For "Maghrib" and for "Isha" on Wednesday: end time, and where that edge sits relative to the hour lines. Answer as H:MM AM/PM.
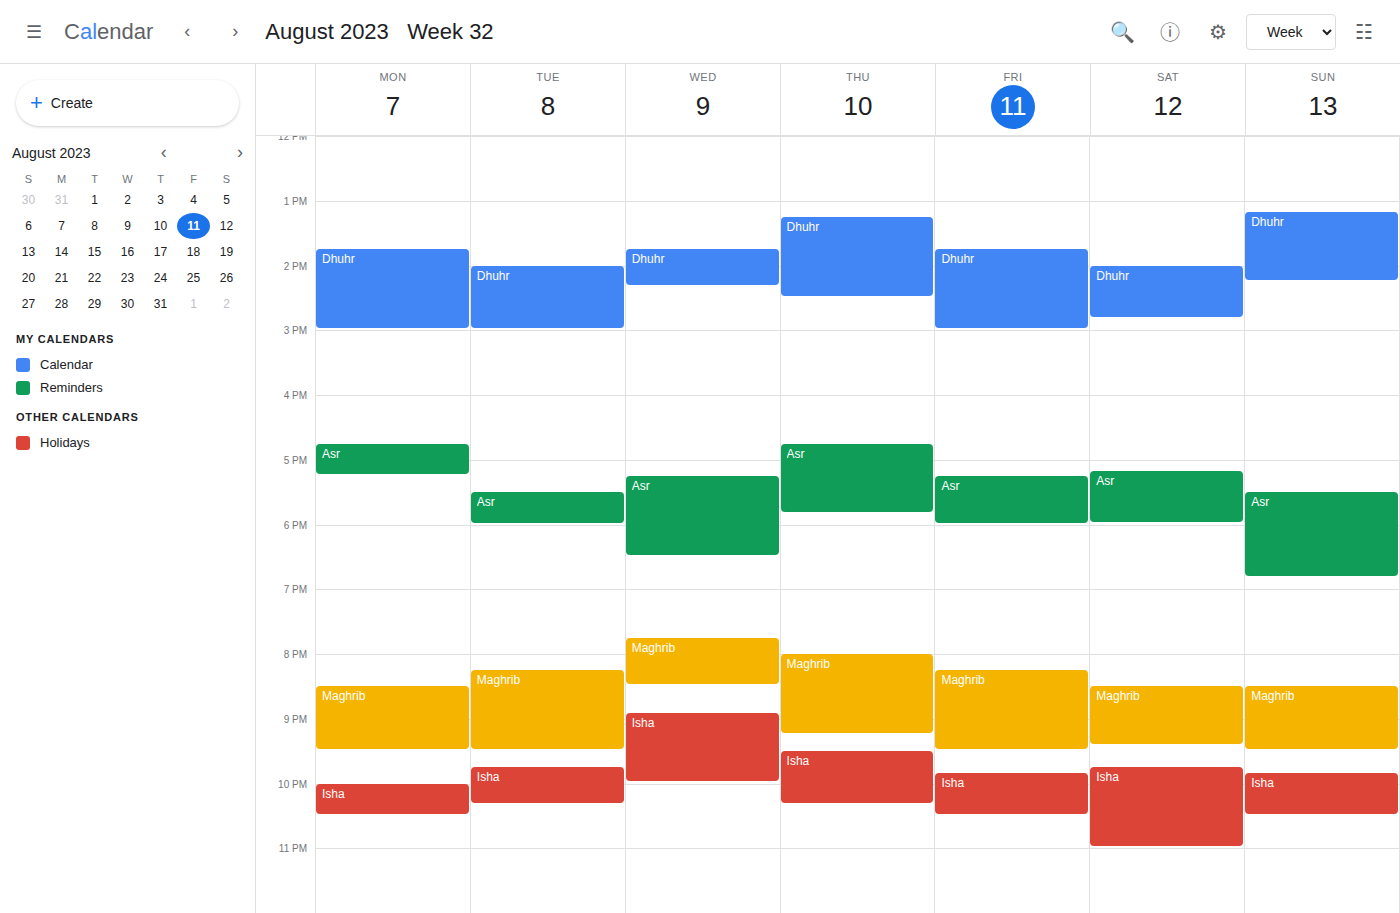
"Maghrib": 8:30 PM, halfway between the 8 PM and 9 PM lines. "Isha": 10:00 PM, exactly on the 10 PM line.